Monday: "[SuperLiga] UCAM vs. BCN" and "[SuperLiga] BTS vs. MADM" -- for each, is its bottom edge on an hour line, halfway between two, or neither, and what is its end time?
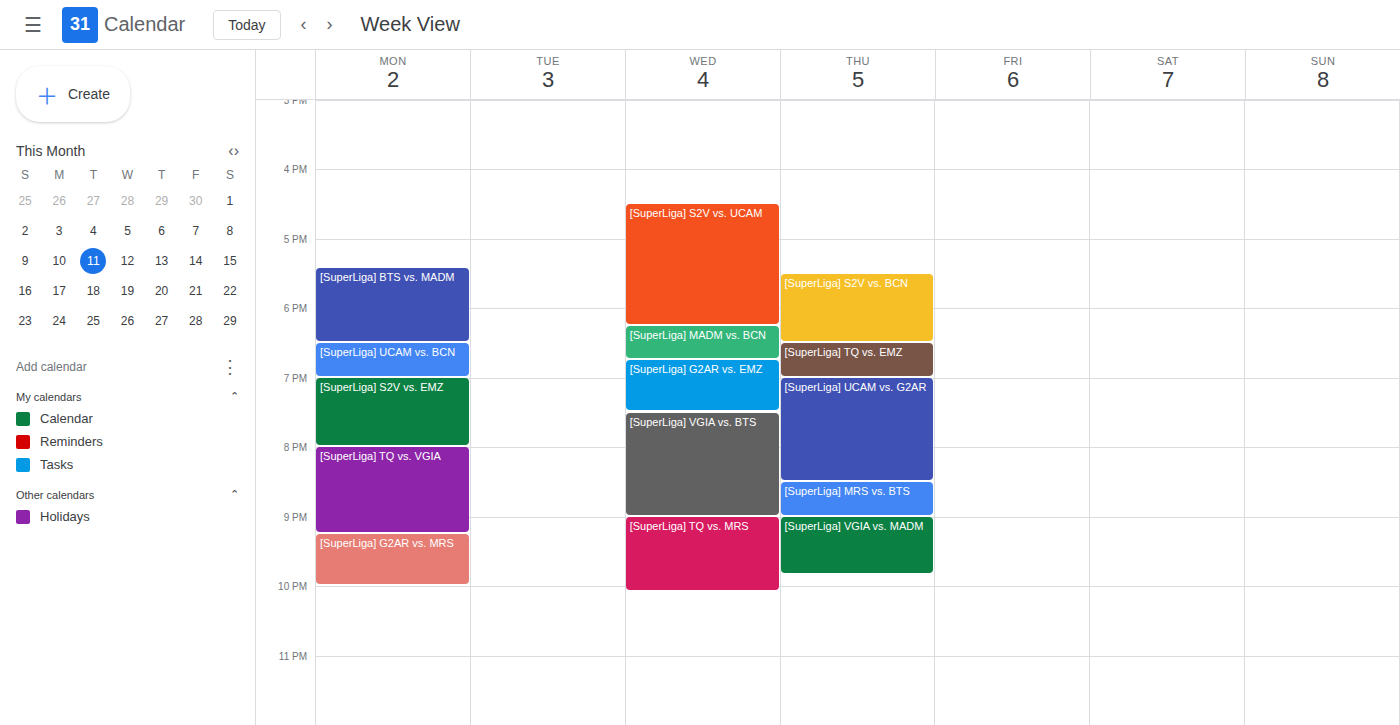
"[SuperLiga] UCAM vs. BCN": 7:00 PM, exactly on the 7 PM line. "[SuperLiga] BTS vs. MADM": 6:30 PM, halfway between the 6 PM and 7 PM lines.